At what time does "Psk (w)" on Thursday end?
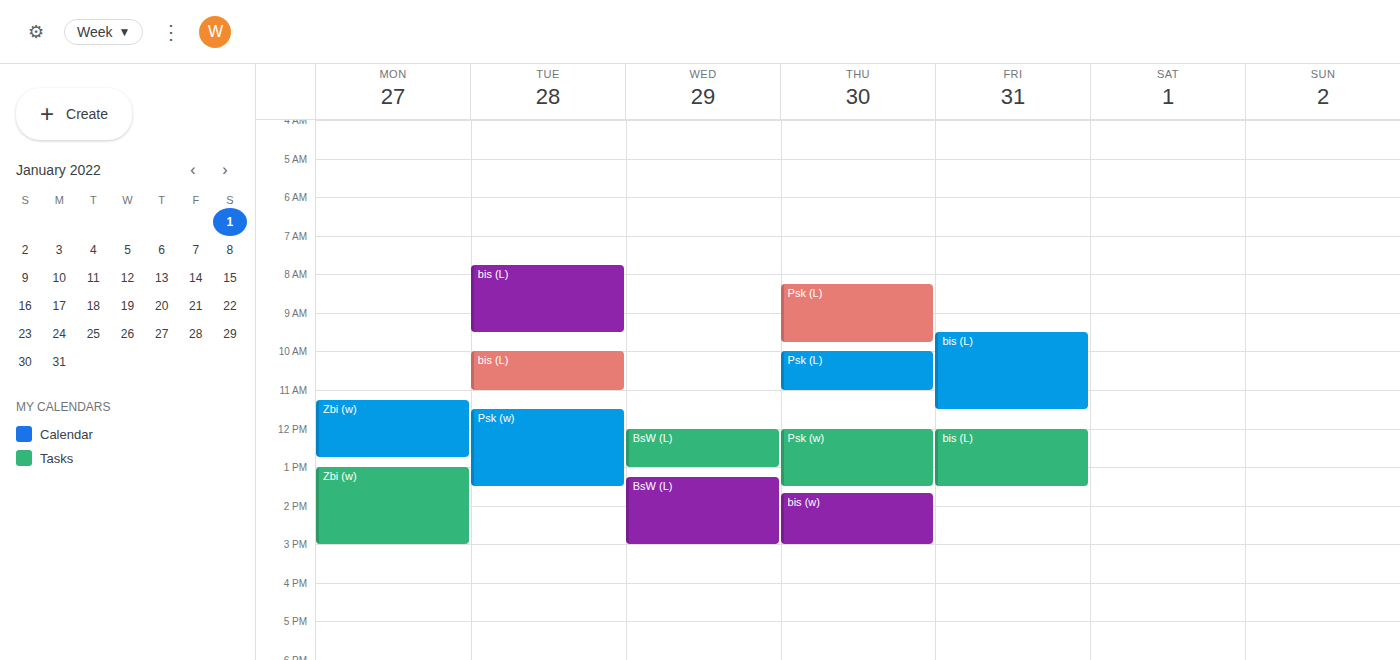
1:30 PM